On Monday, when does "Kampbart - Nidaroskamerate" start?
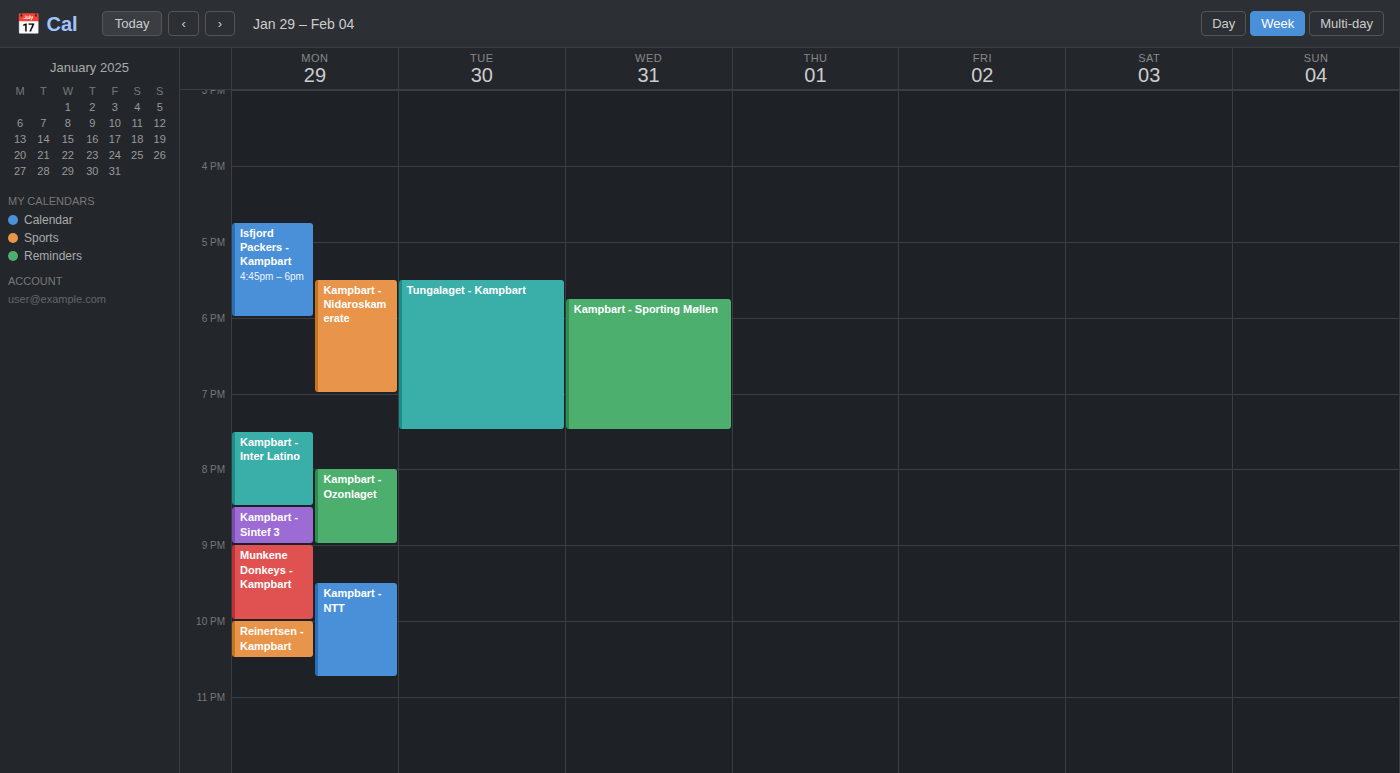
5:30 PM